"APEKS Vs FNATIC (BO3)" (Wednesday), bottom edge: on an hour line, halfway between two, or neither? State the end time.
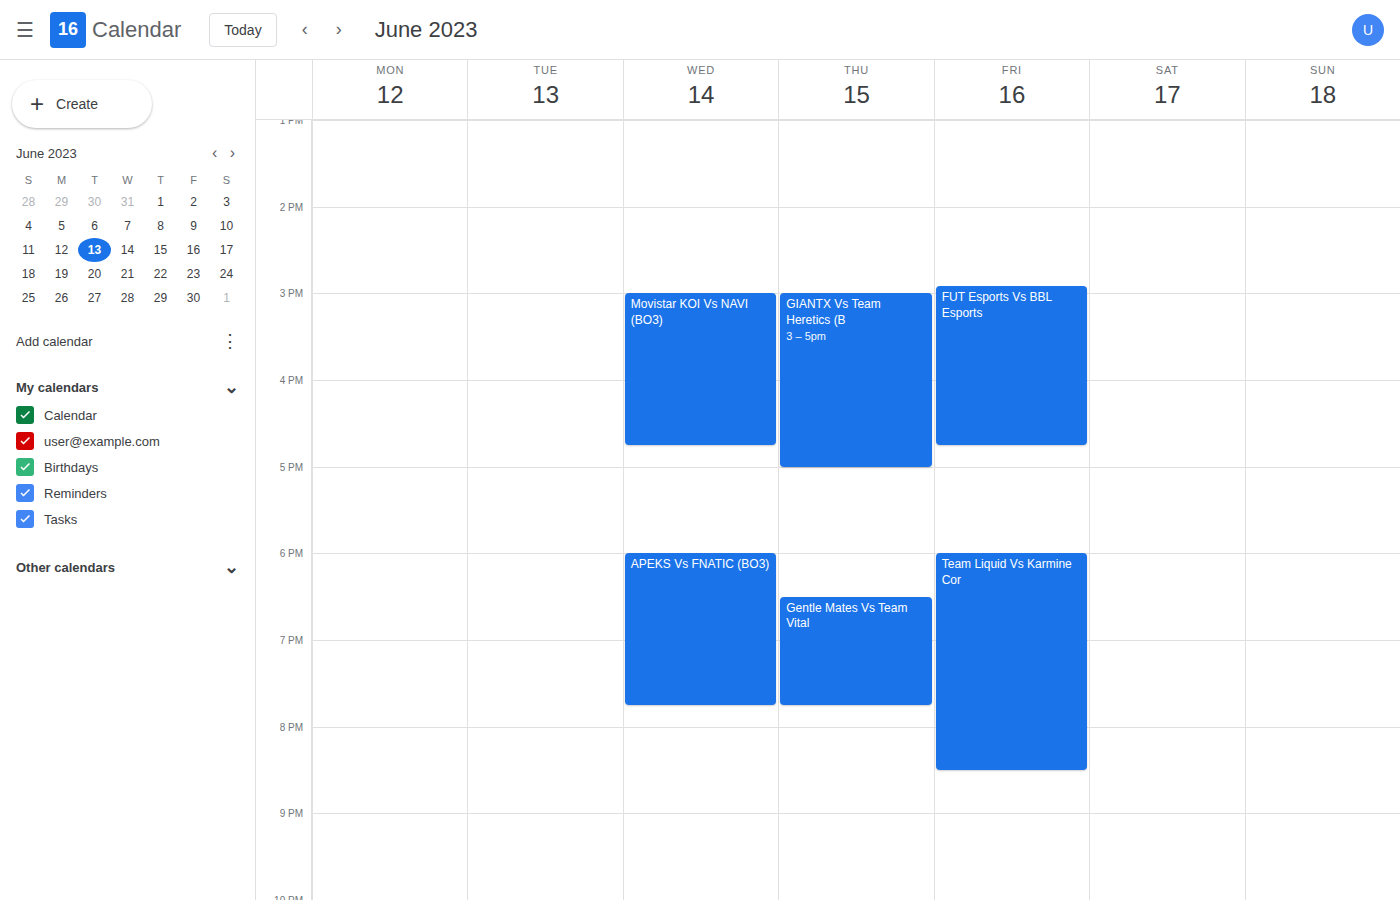
7:45 PM -- neither: three quarters of the way from the 7 PM line to the 8 PM line.